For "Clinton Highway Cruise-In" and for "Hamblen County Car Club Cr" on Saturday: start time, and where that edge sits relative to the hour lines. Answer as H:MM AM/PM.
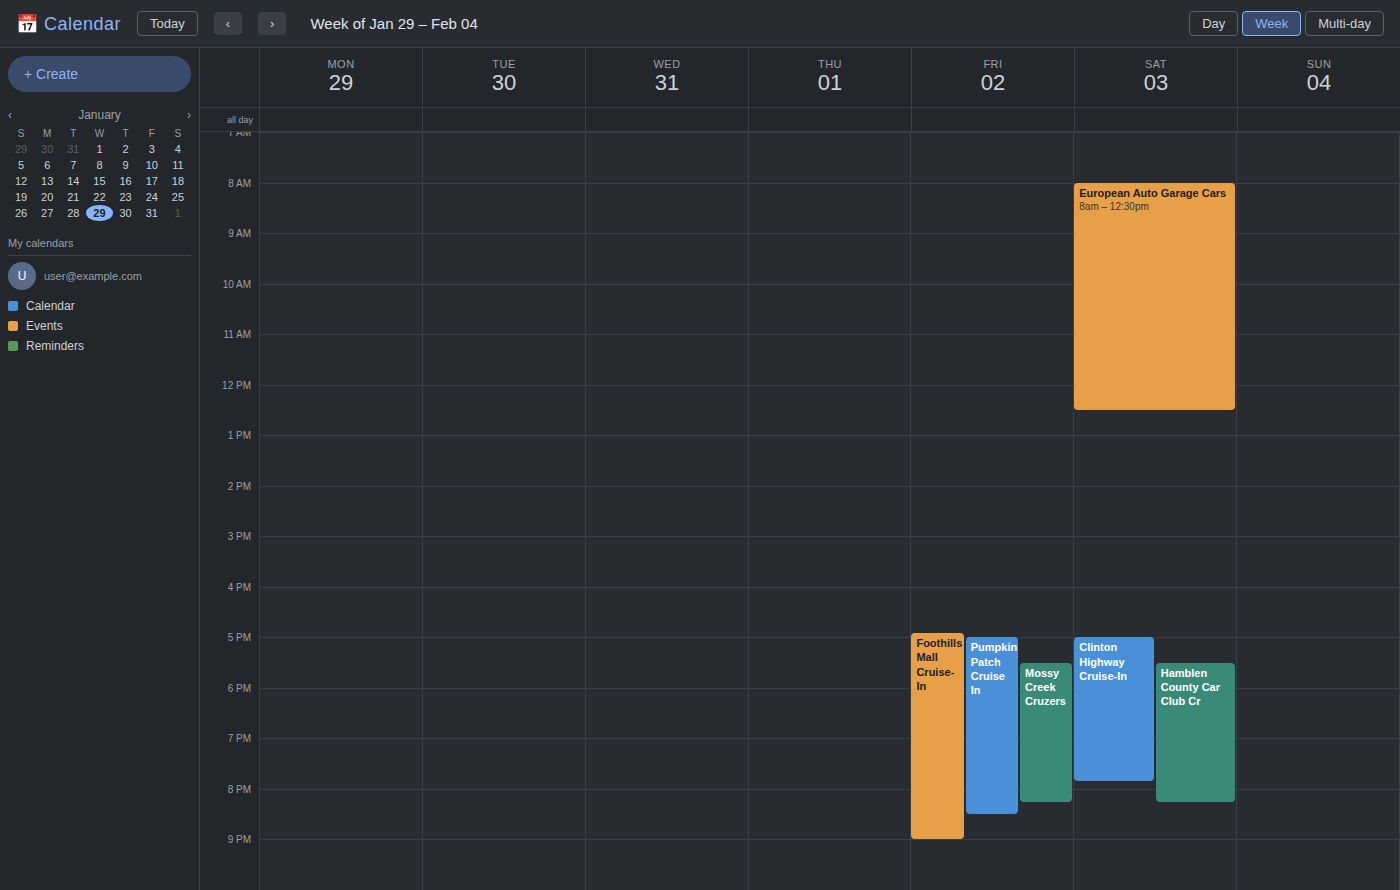
"Clinton Highway Cruise-In": 5:00 PM, exactly on the 5 PM line. "Hamblen County Car Club Cr": 5:30 PM, halfway between the 5 PM and 6 PM lines.